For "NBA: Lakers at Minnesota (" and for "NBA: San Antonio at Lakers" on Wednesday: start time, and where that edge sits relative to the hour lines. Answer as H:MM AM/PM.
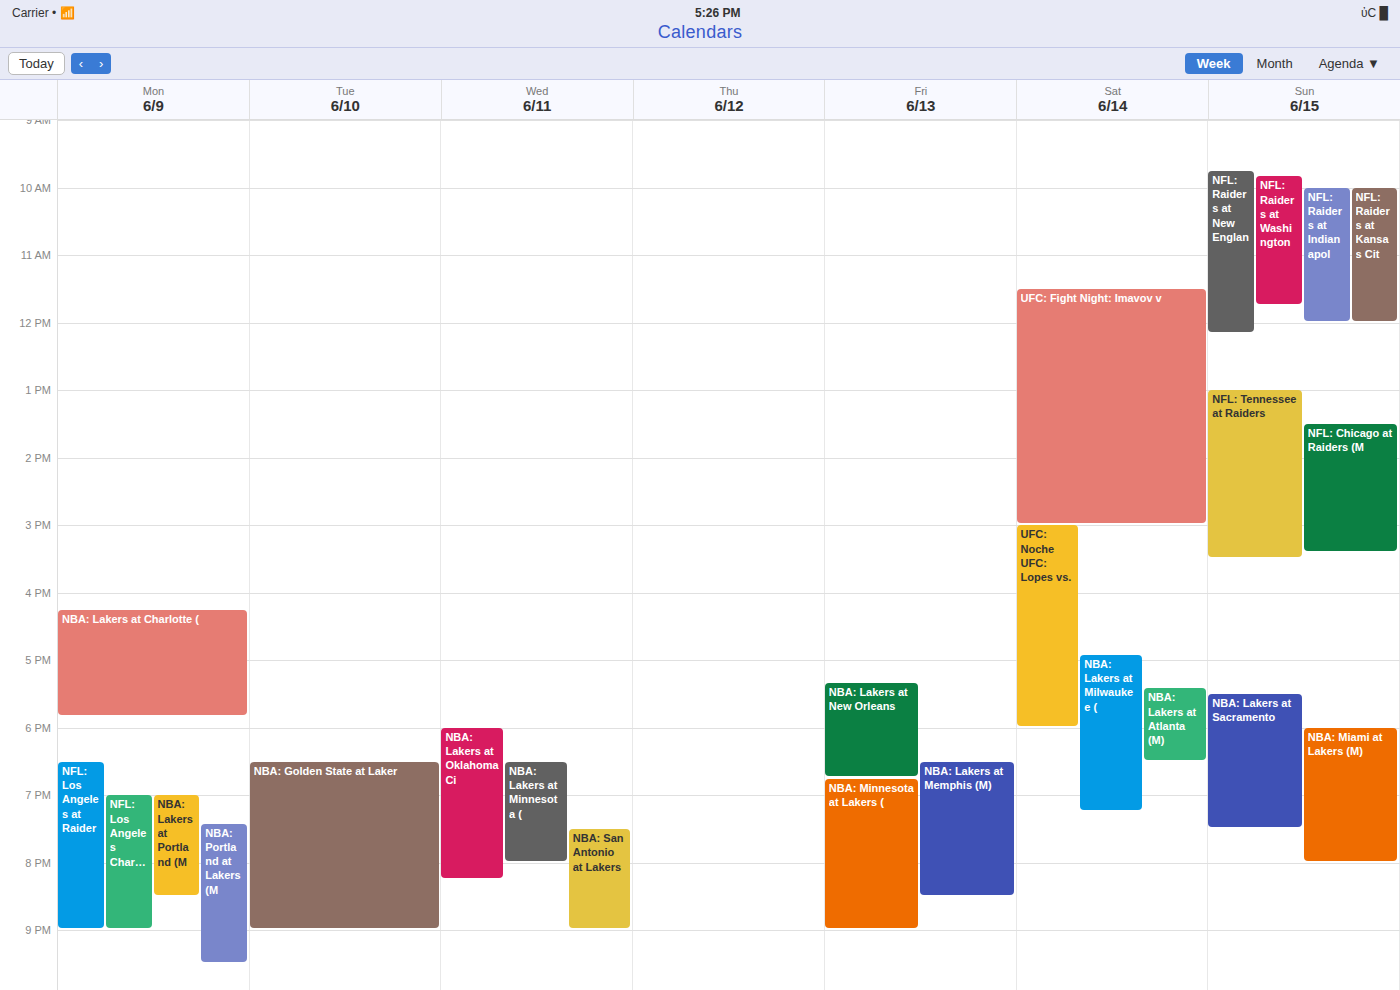
"NBA: Lakers at Minnesota (": 6:30 PM, halfway between the 6 PM and 7 PM lines. "NBA: San Antonio at Lakers": 7:30 PM, halfway between the 7 PM and 8 PM lines.